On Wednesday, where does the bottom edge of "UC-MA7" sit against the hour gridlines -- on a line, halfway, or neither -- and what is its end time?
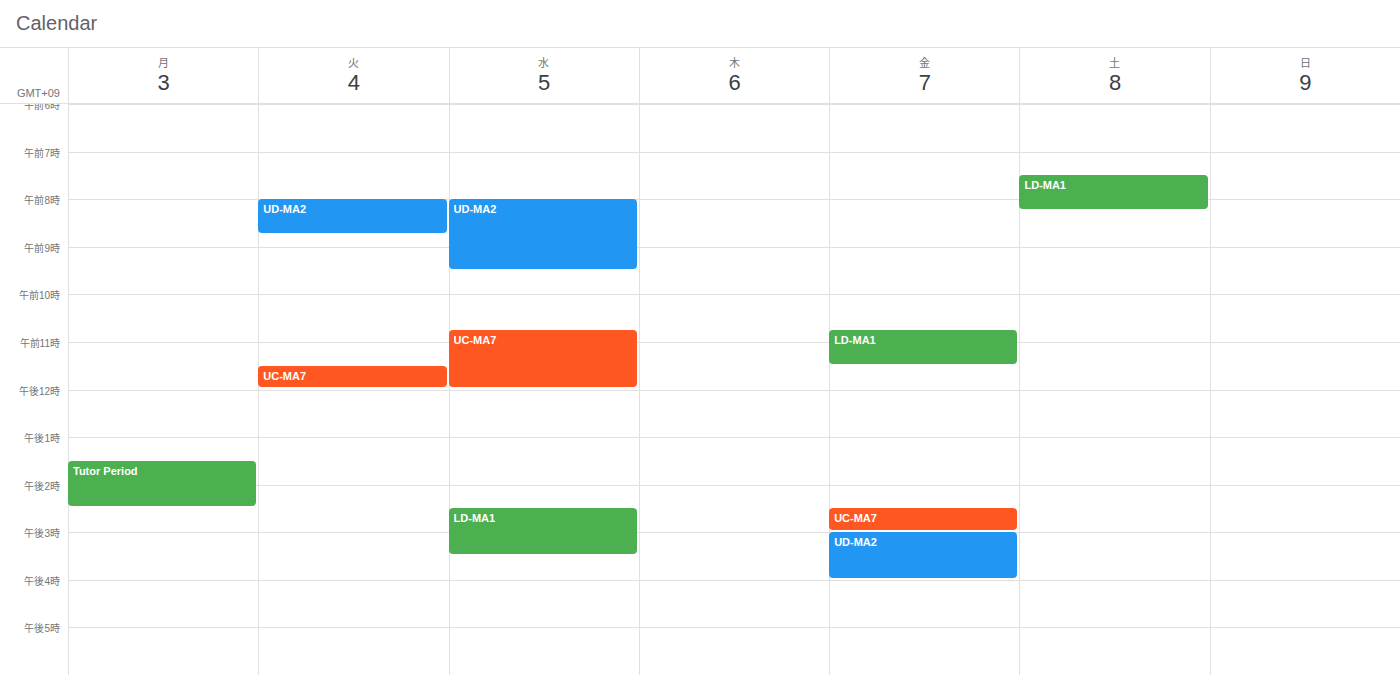
12:00 PM -- exactly on the 12 PM line.